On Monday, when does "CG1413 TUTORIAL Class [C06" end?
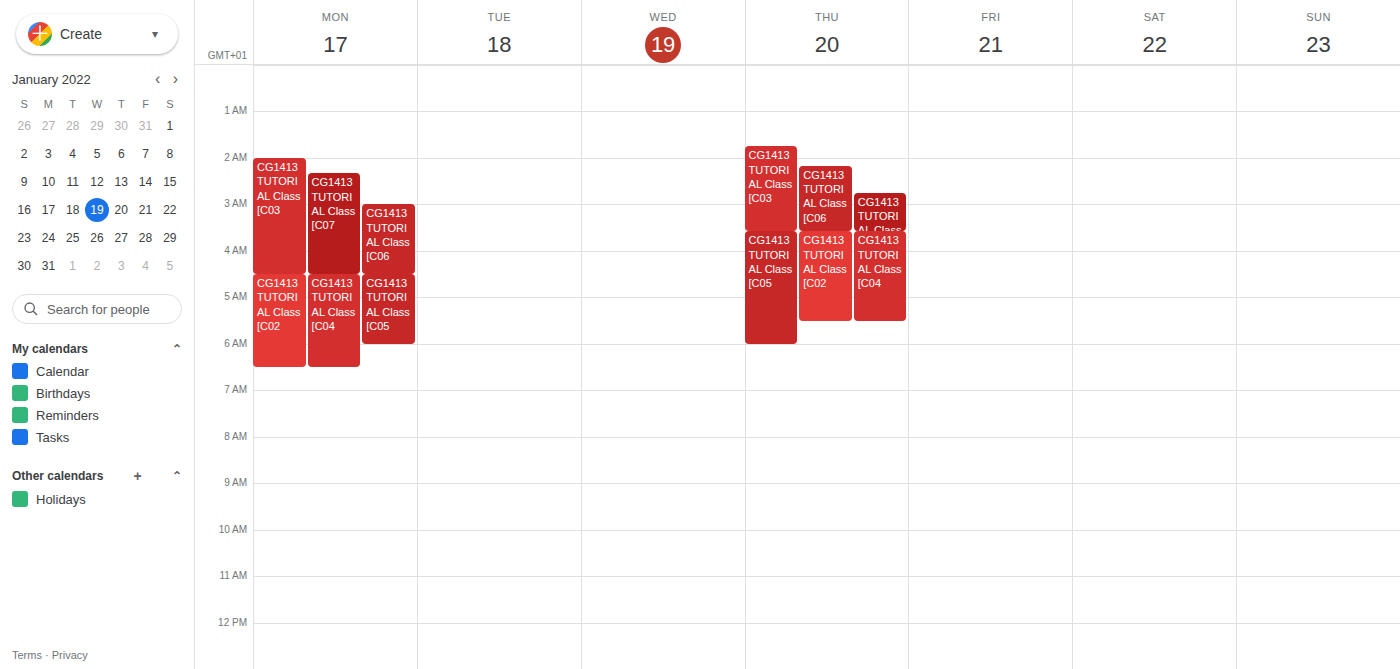
04:30